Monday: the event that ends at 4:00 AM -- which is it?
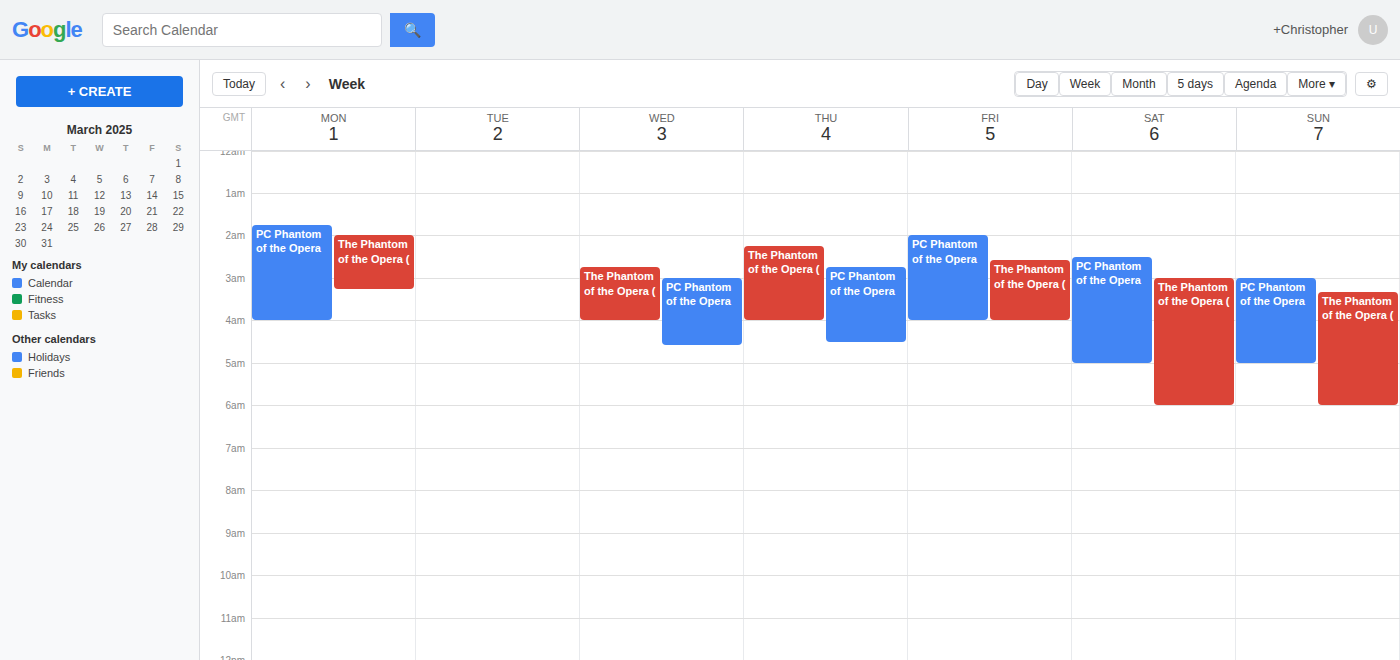
"PC Phantom of the Opera"